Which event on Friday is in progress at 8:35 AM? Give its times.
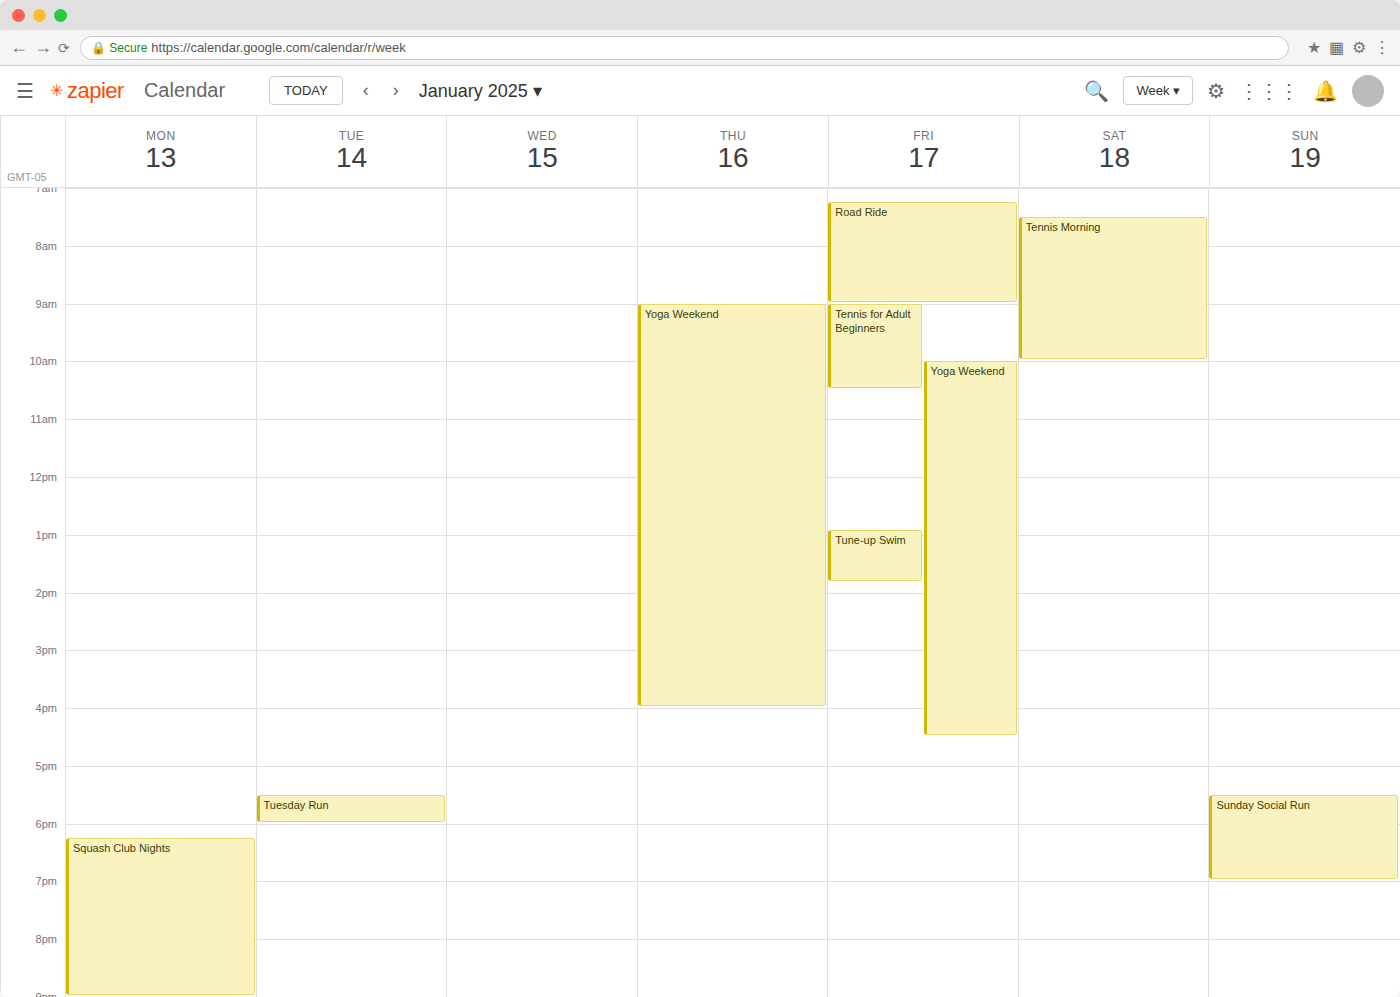
"Road Ride", 7:15 AM to 9:00 AM